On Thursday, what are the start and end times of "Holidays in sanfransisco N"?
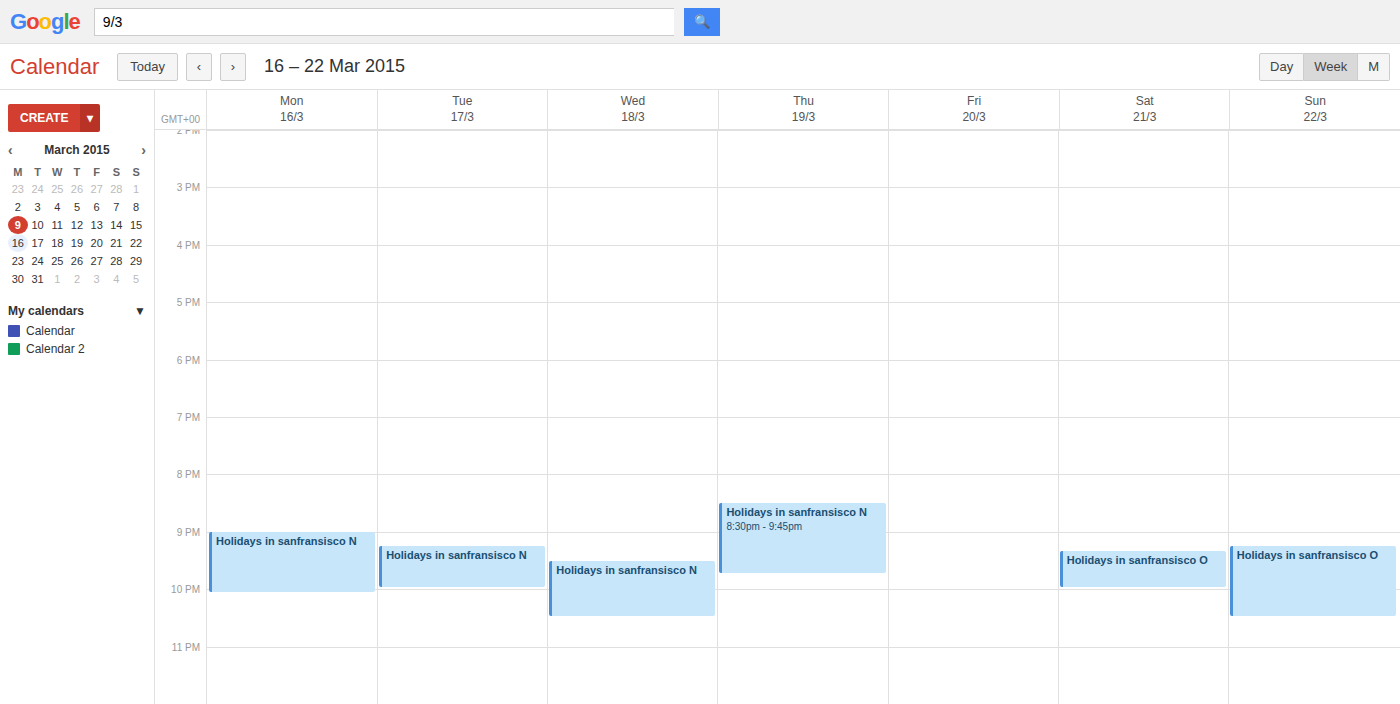
8:30 PM to 9:45 PM